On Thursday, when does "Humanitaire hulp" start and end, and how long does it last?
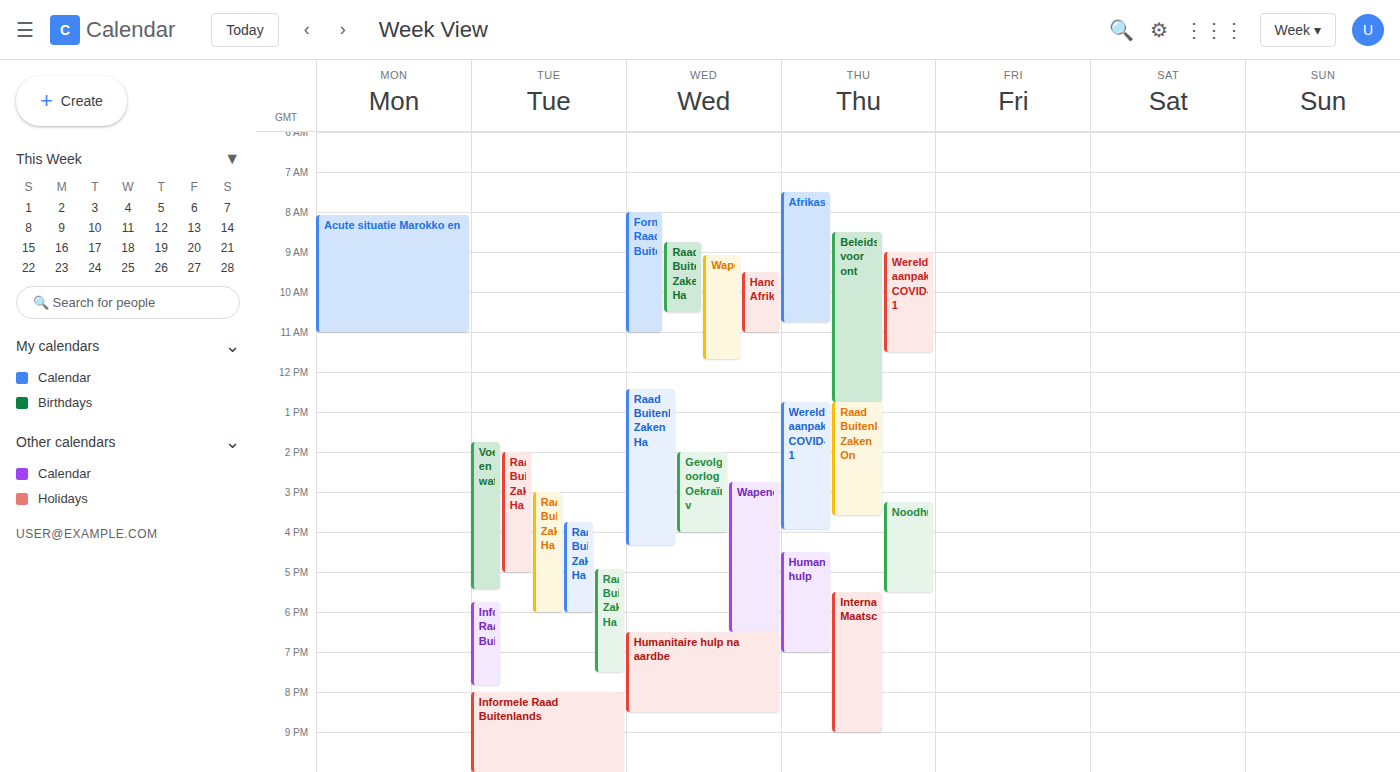
4:30 PM to 7:00 PM, 2 hours 30 minutes